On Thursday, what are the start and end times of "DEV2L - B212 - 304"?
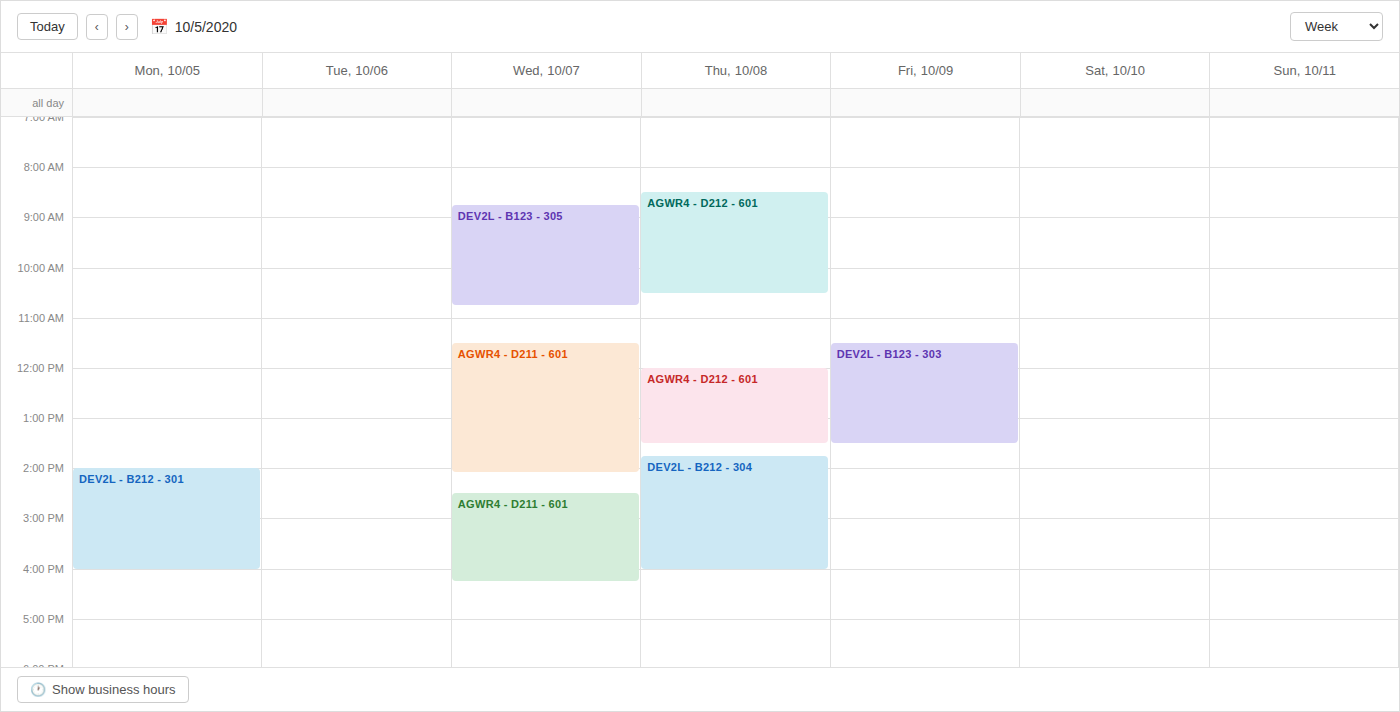
1:45 PM to 4:00 PM